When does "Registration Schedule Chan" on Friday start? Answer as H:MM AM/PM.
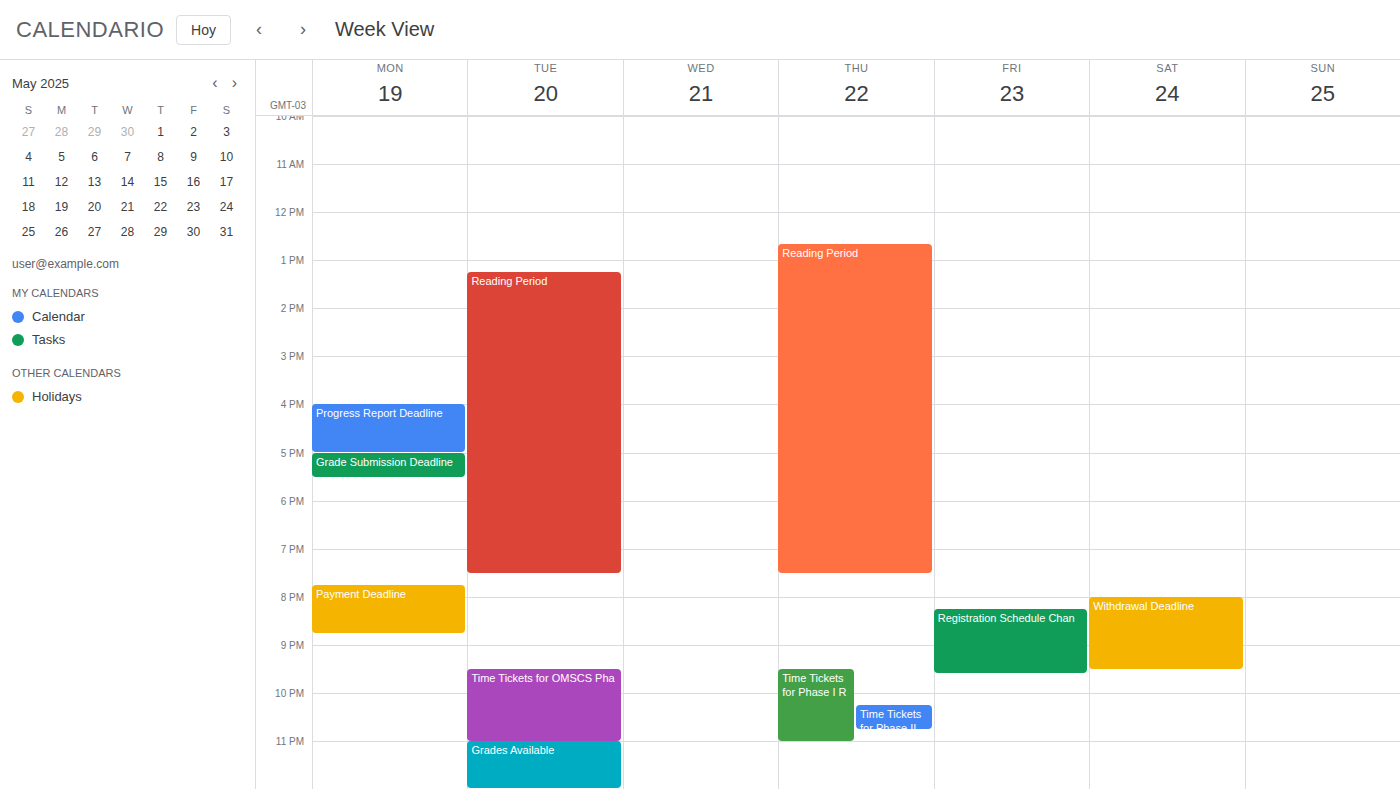
8:15 PM